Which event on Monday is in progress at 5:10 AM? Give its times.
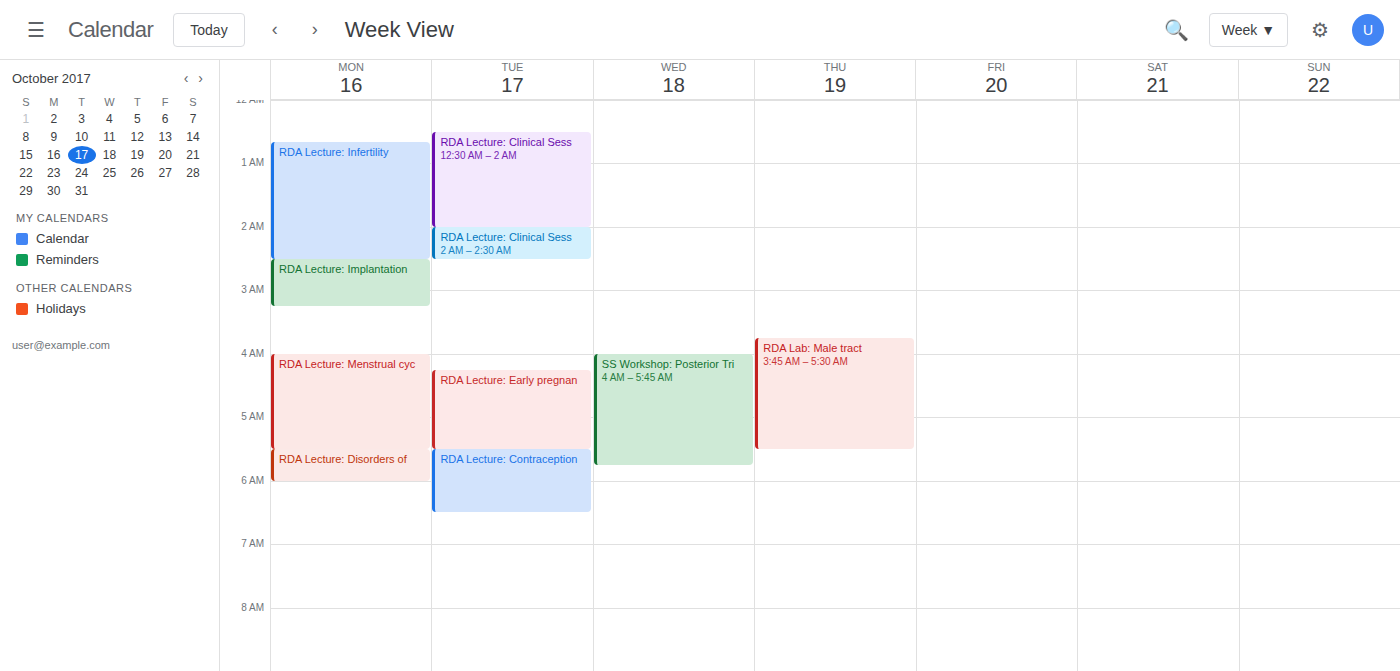
"RDA Lecture: Menstrual cyc", 4:00 AM to 5:30 AM